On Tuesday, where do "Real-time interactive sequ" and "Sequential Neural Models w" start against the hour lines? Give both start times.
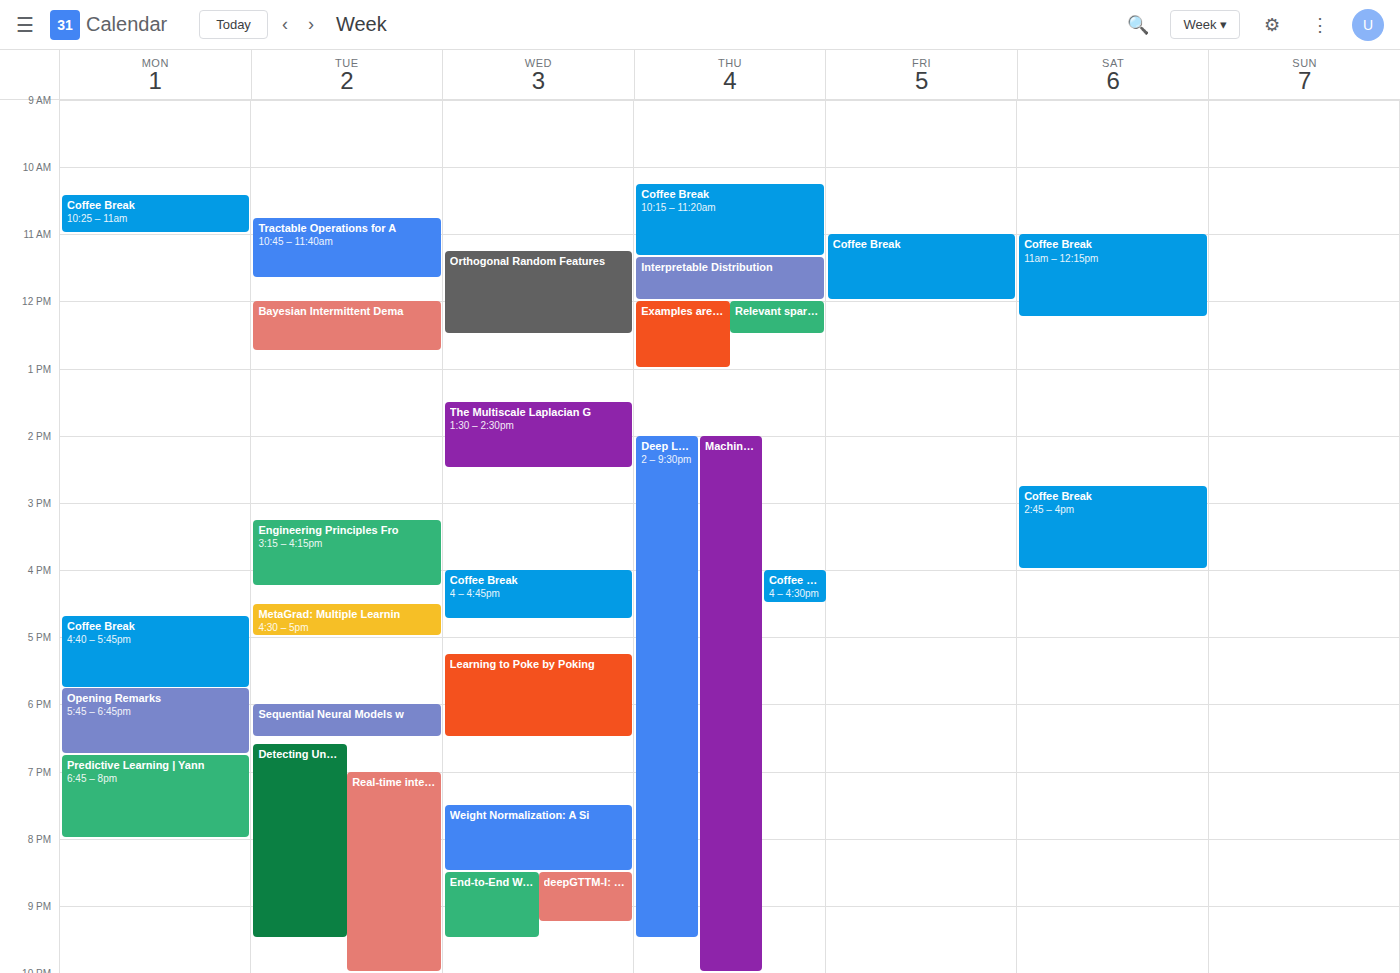
"Real-time interactive sequ": 19:00, exactly on the 19:00 line. "Sequential Neural Models w": 18:00, exactly on the 18:00 line.